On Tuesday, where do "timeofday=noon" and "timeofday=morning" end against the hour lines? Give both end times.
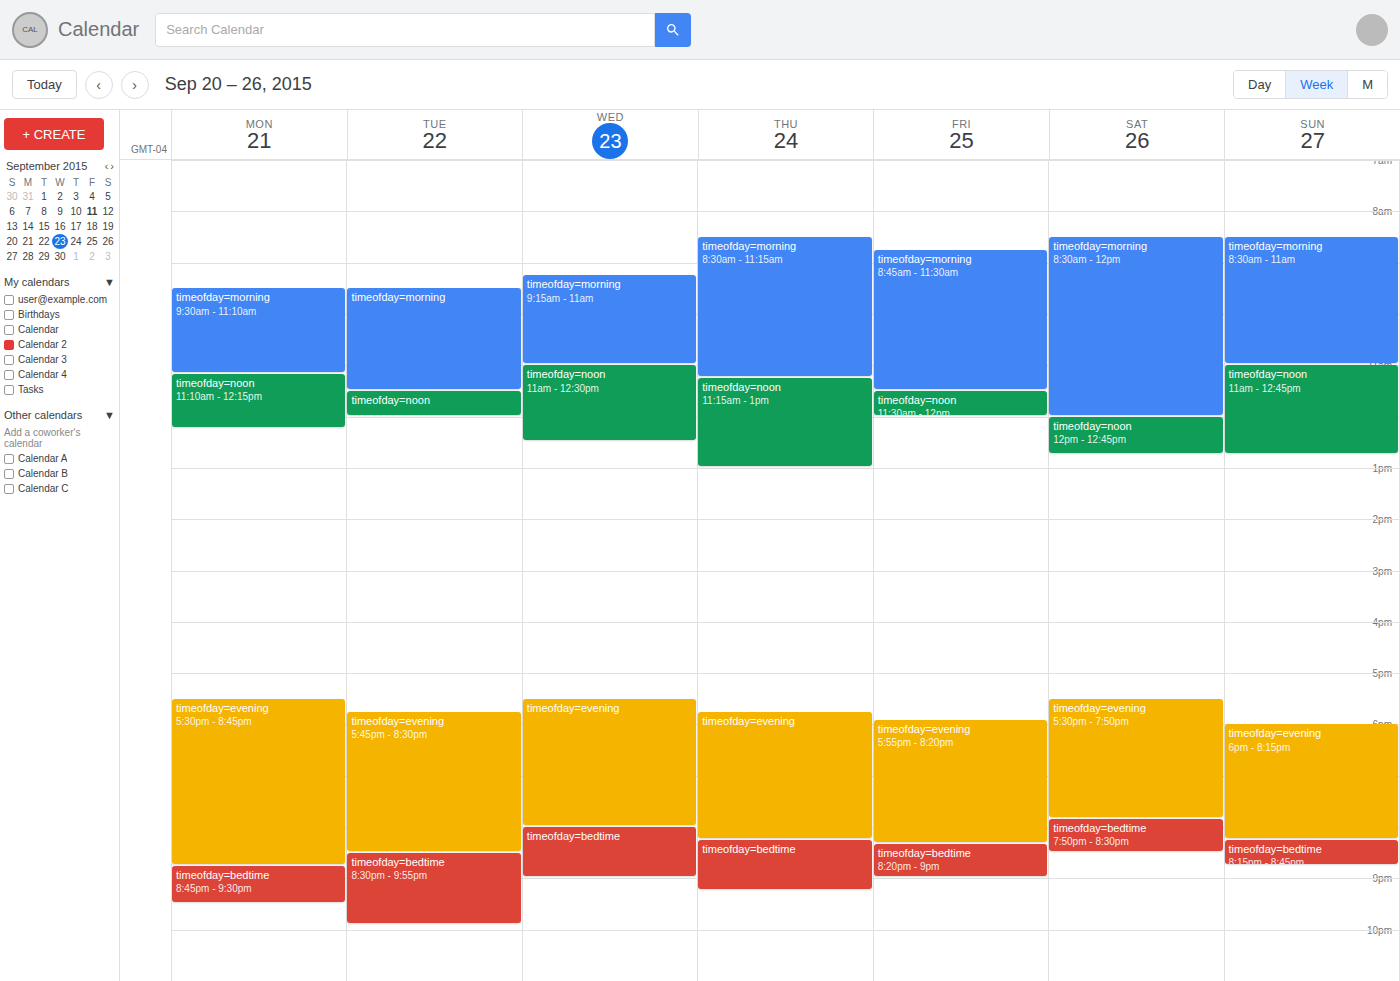
"timeofday=noon": 12:00 PM, exactly on the 12 PM line. "timeofday=morning": 11:30 AM, halfway between the 11 AM and 12 PM lines.